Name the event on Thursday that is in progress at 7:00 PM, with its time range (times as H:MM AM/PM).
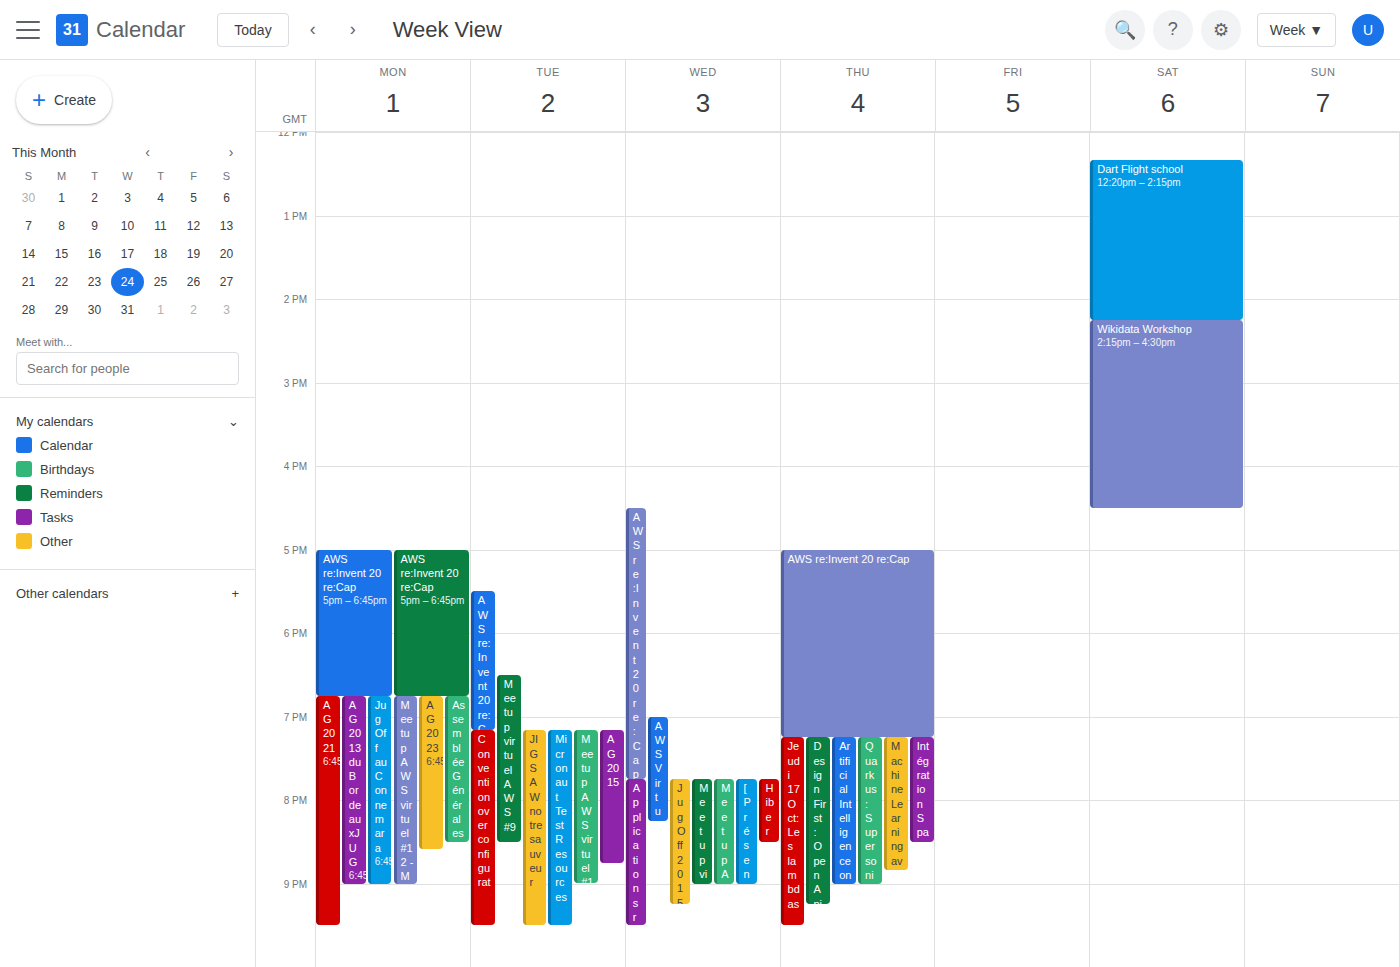
"AWS re:Invent 20 re:Cap", 5:00 PM to 7:15 PM